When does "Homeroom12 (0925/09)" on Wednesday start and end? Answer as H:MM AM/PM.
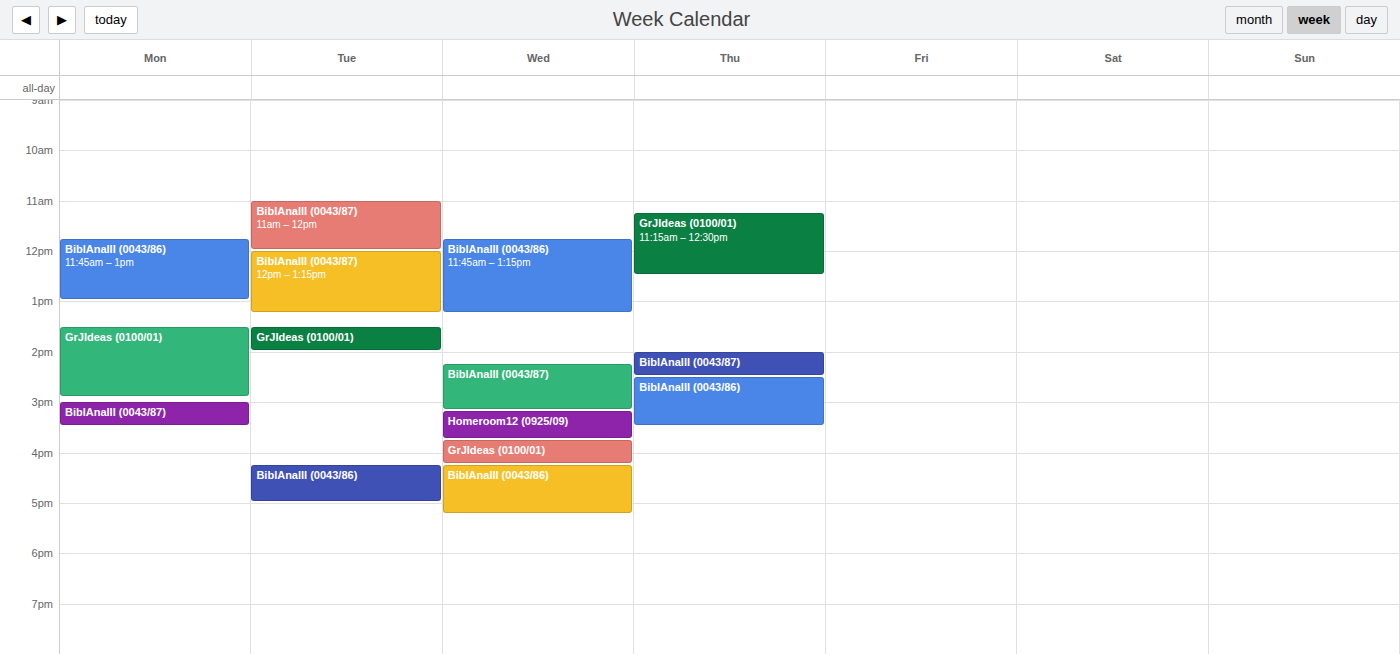
3:10 PM to 3:45 PM